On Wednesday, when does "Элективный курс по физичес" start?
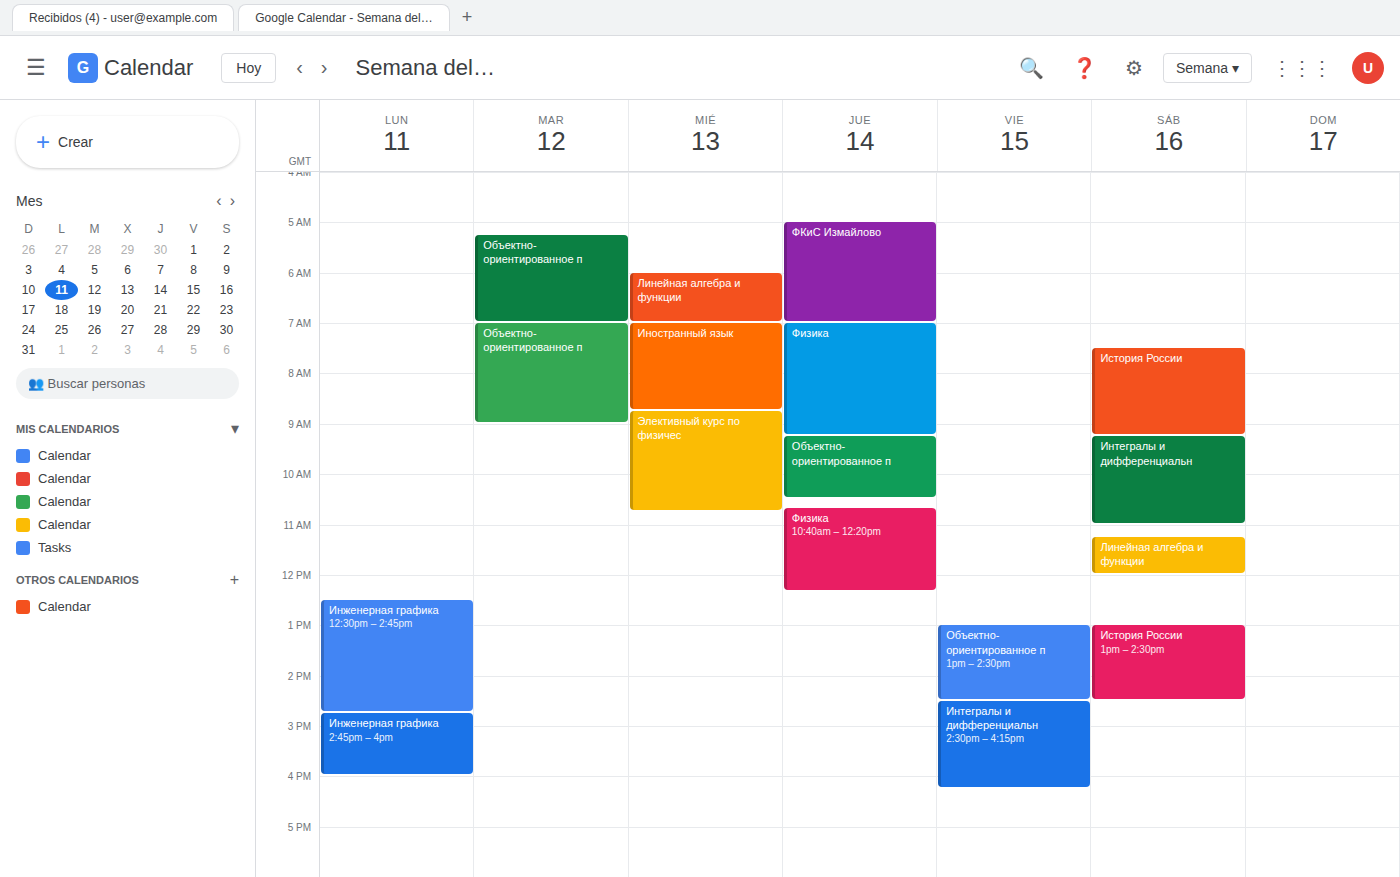
8:45 AM